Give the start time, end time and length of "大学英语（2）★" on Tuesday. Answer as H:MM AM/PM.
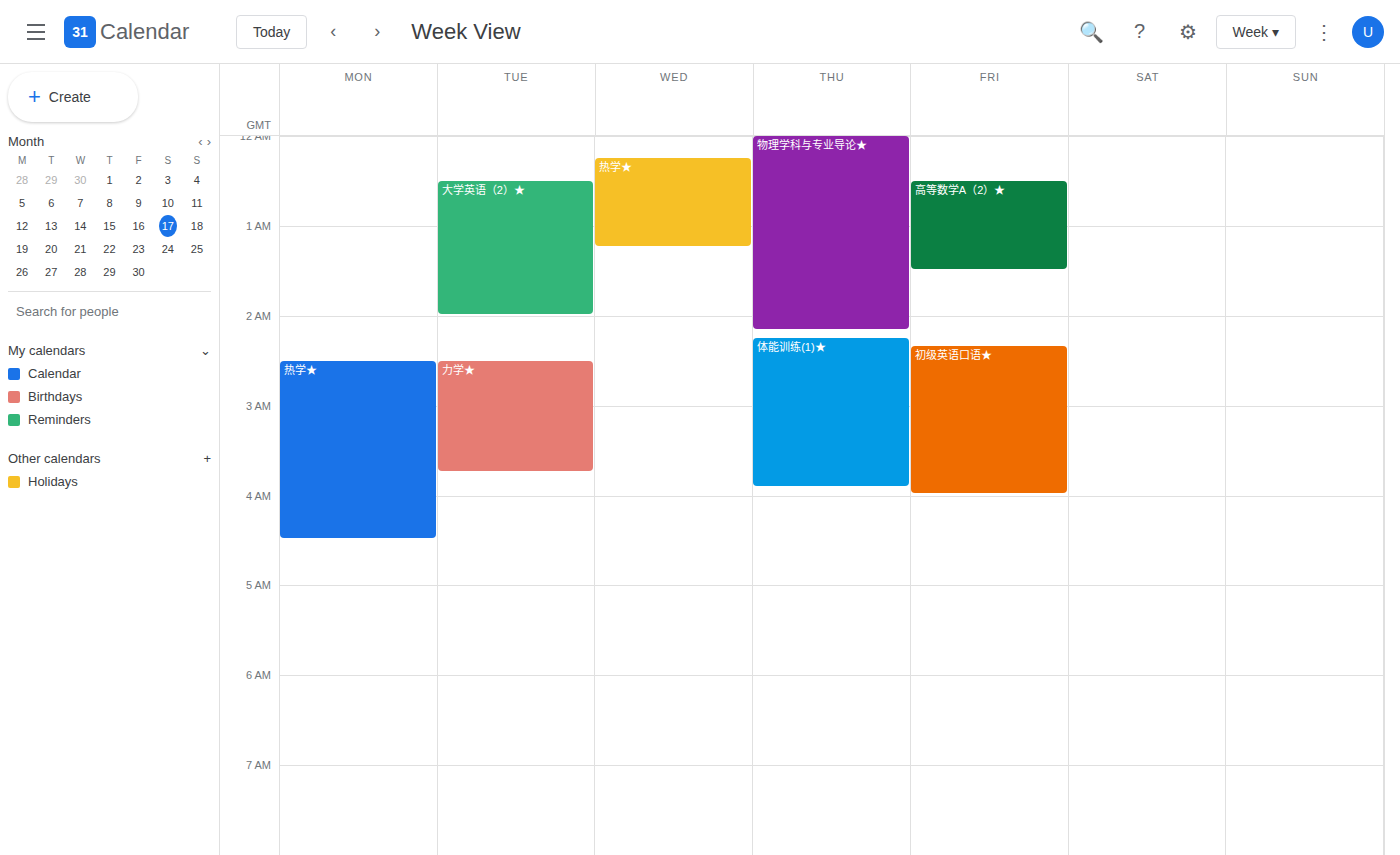
12:30 AM to 2:00 AM, 1 hour 30 minutes